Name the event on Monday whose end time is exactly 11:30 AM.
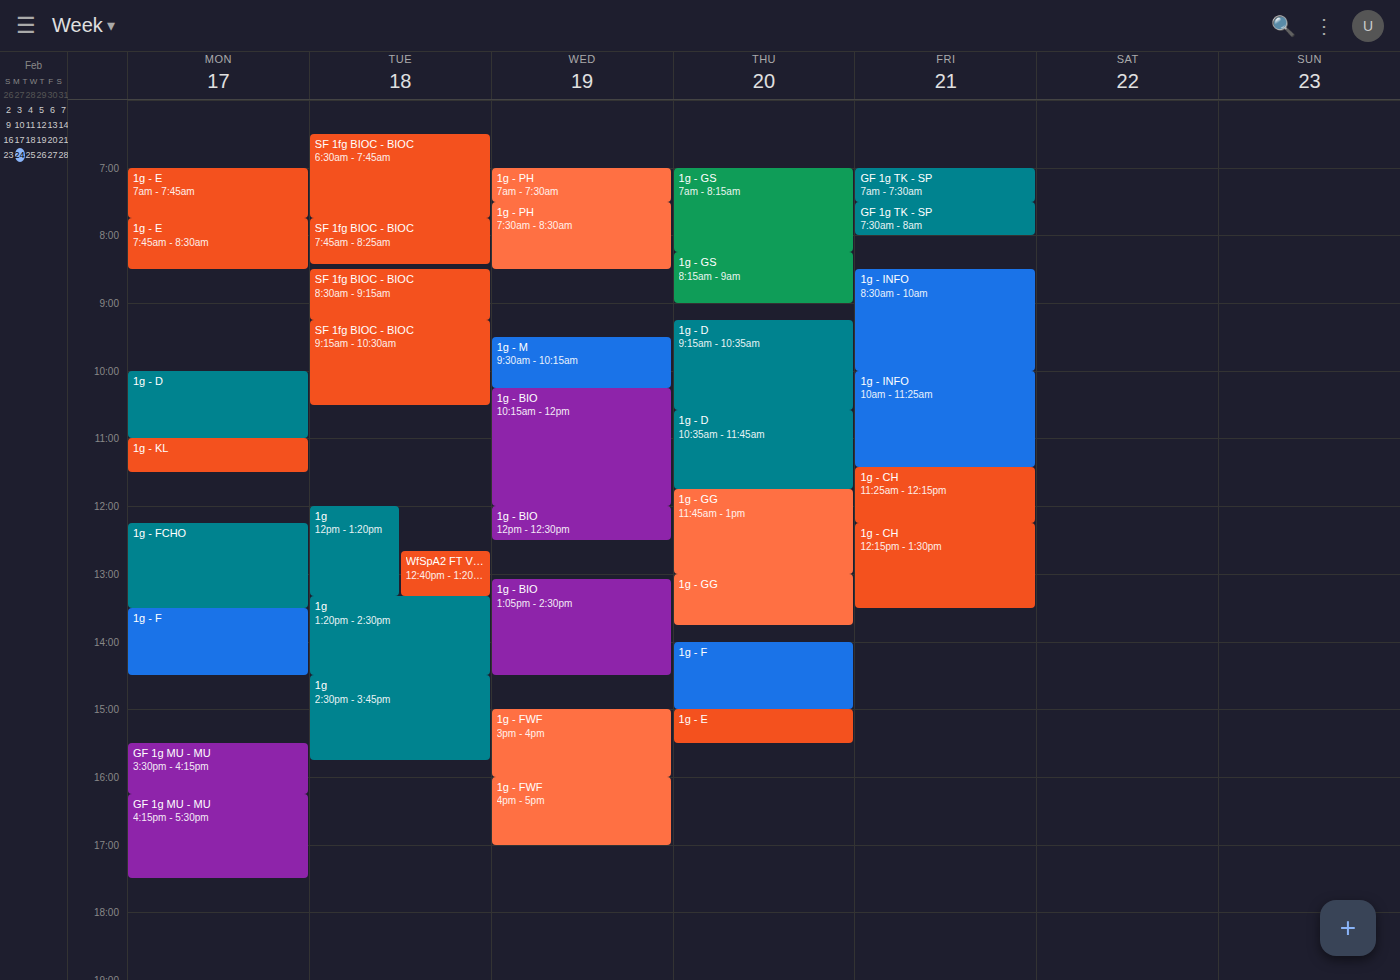
"1g - KL"